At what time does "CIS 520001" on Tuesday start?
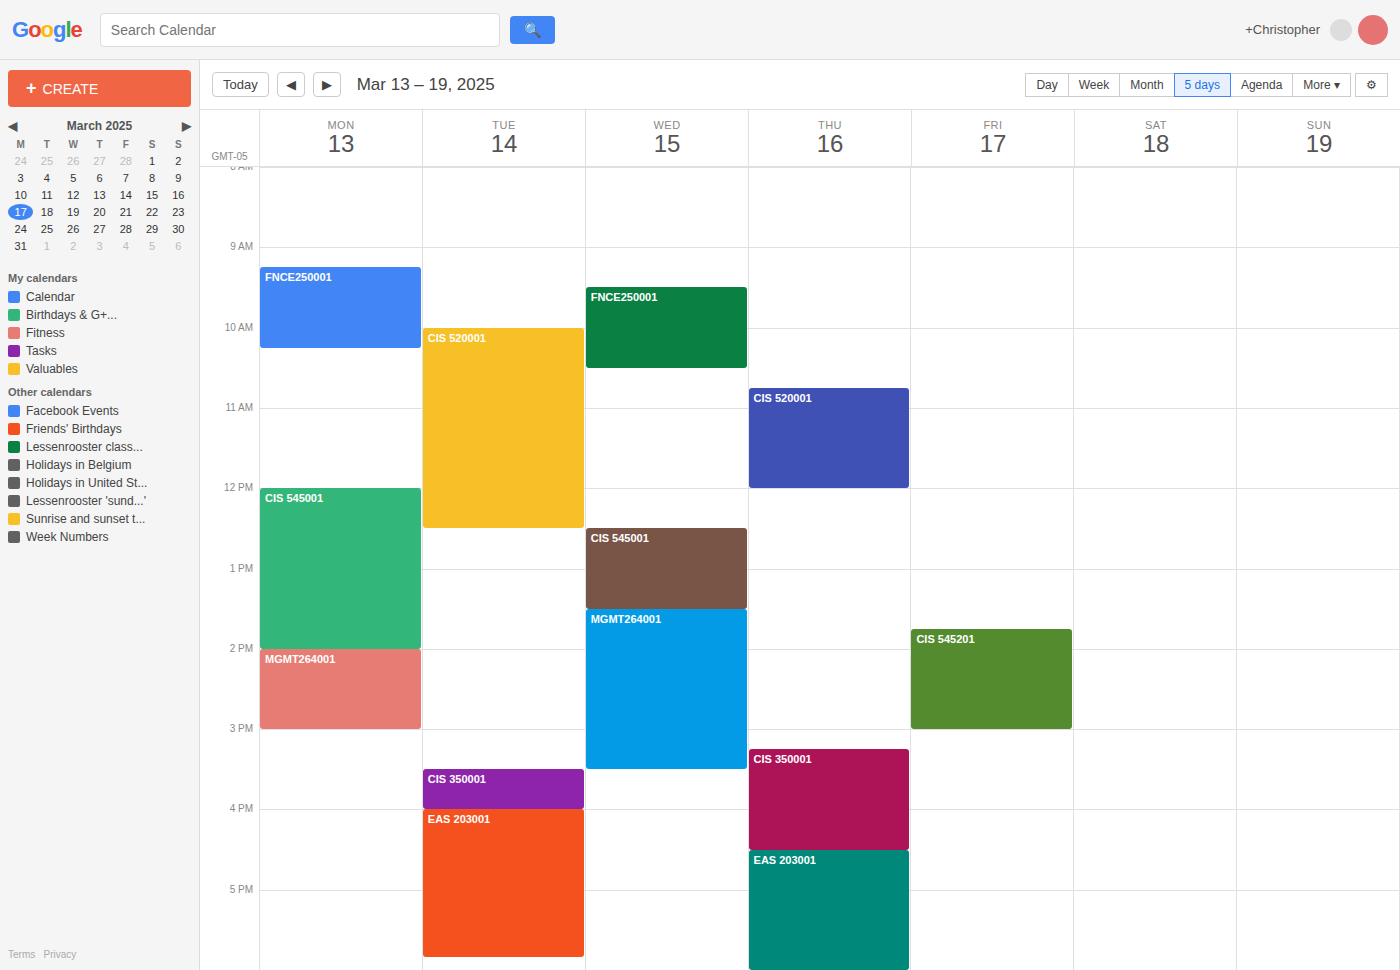
10:00 AM